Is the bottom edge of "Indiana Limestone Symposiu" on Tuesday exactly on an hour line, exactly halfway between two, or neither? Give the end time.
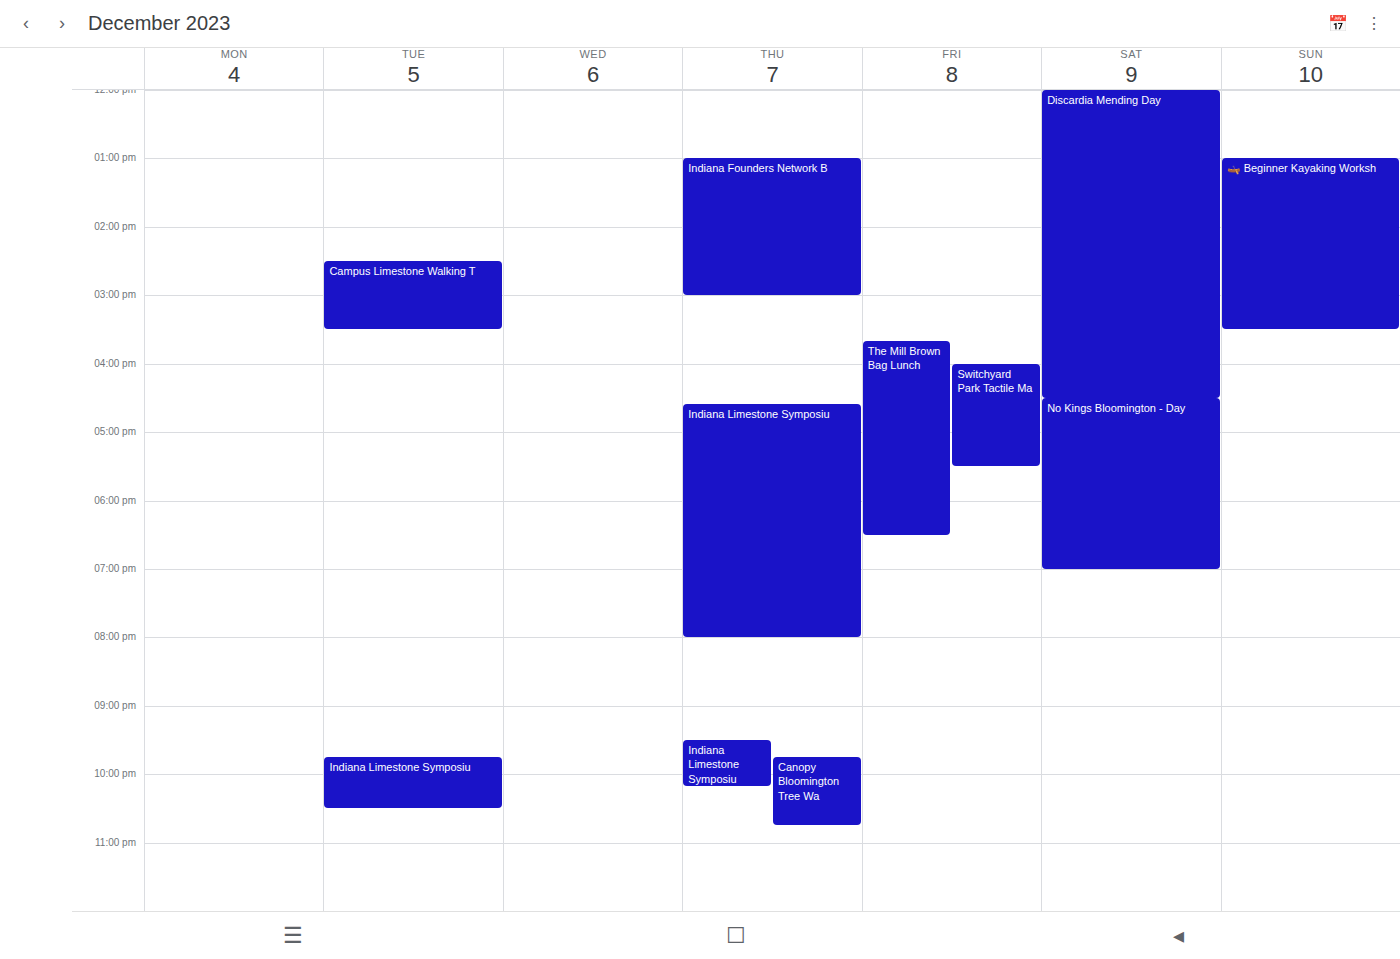
22:30 -- halfway between the 22:00 and 23:00 lines.